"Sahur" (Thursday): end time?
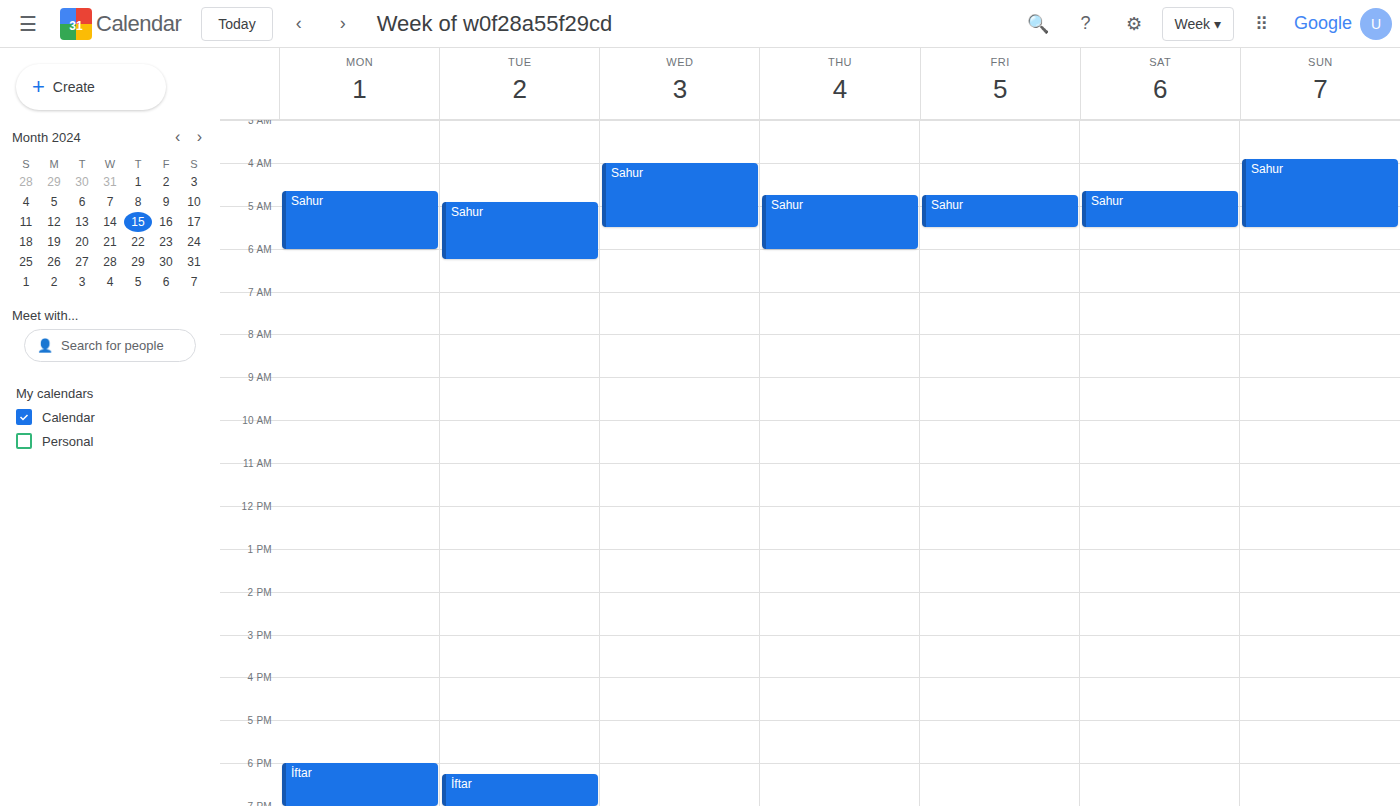
6:00 AM